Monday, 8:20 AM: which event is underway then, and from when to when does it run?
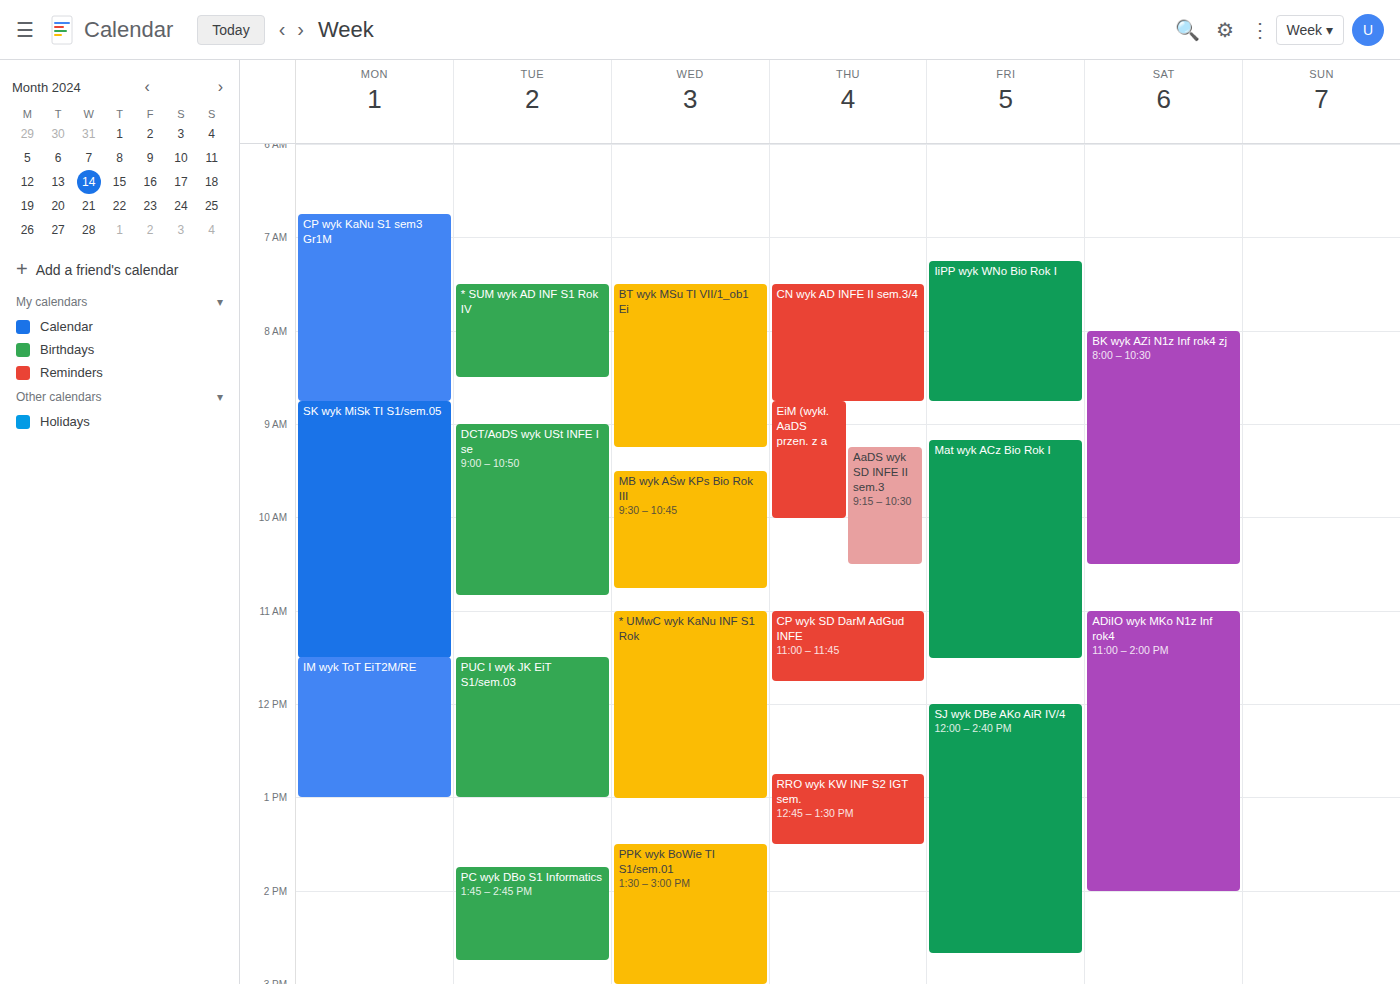
"CP wyk KaNu S1 sem3 Gr1M", 6:45 AM to 8:45 AM